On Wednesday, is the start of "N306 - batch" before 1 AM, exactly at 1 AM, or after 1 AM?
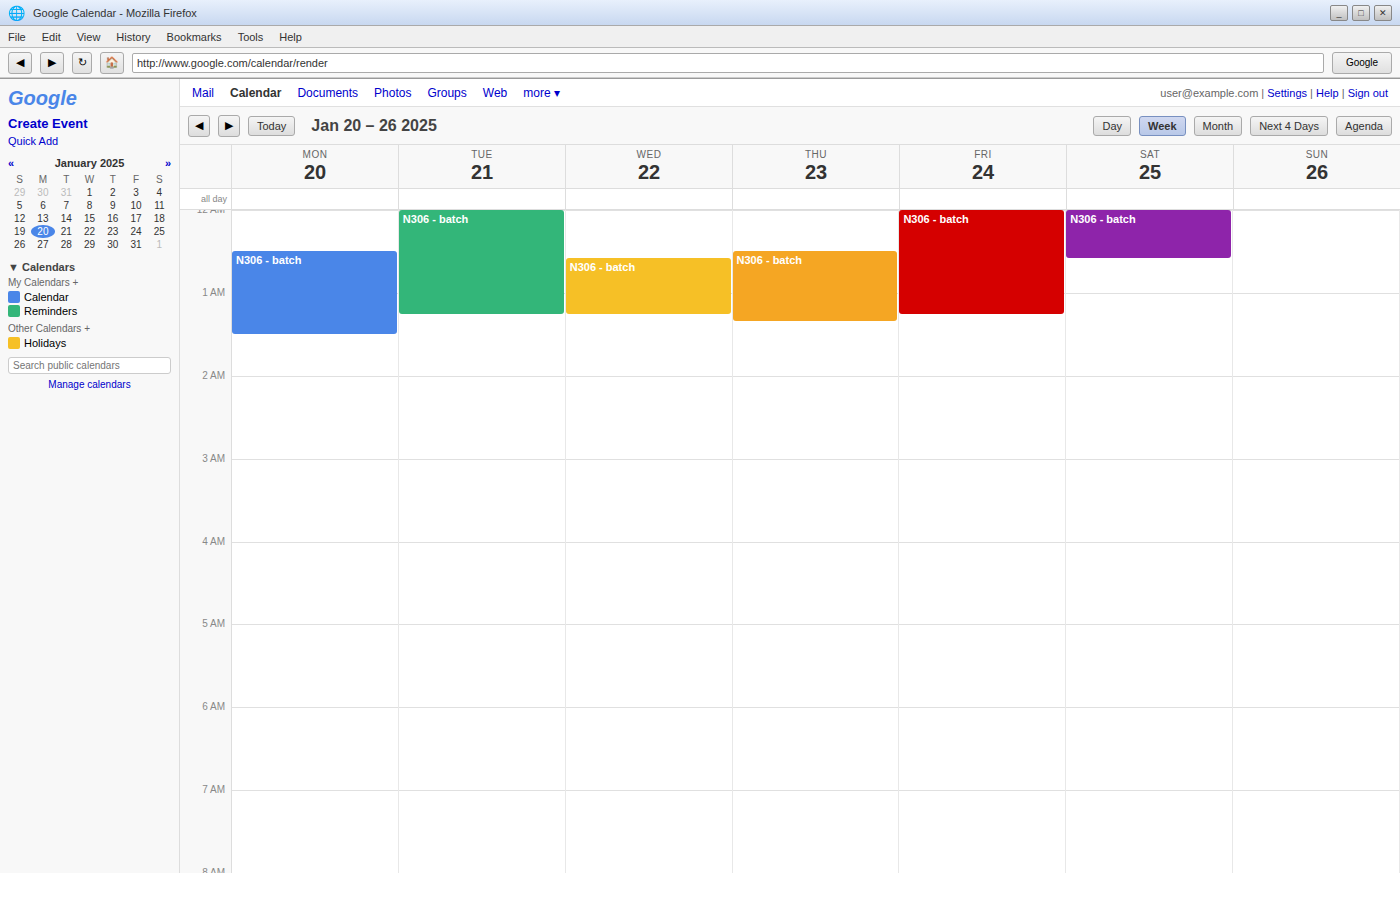
12:35 AM -- before 1 AM, 25 minutes above the 1 AM line.